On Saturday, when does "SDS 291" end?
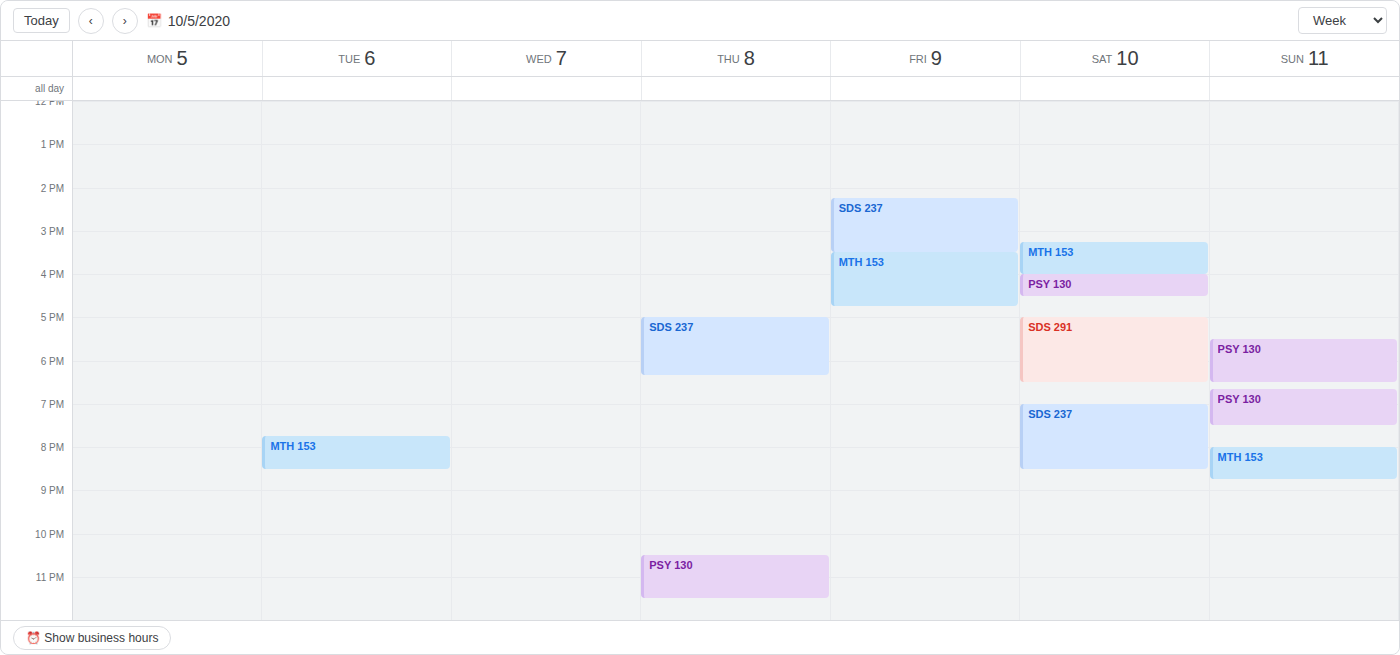
6:30 PM